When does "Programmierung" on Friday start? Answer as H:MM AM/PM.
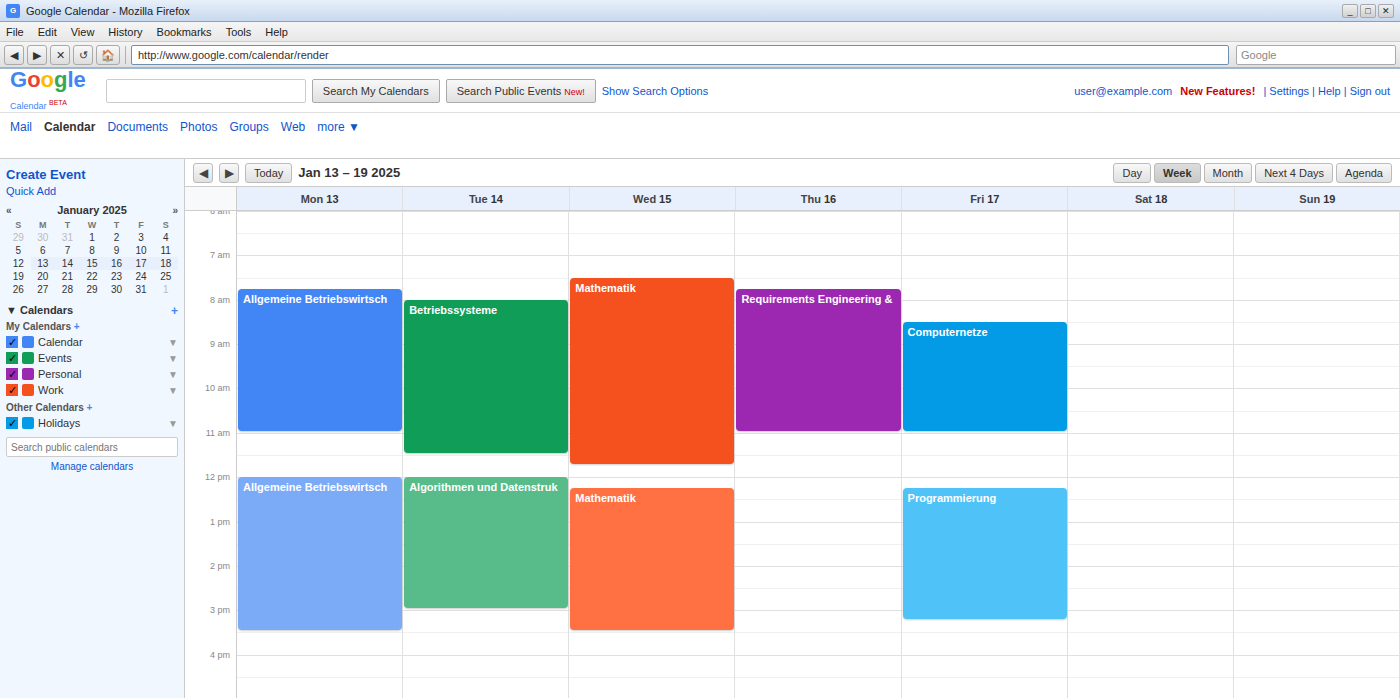
12:15 PM